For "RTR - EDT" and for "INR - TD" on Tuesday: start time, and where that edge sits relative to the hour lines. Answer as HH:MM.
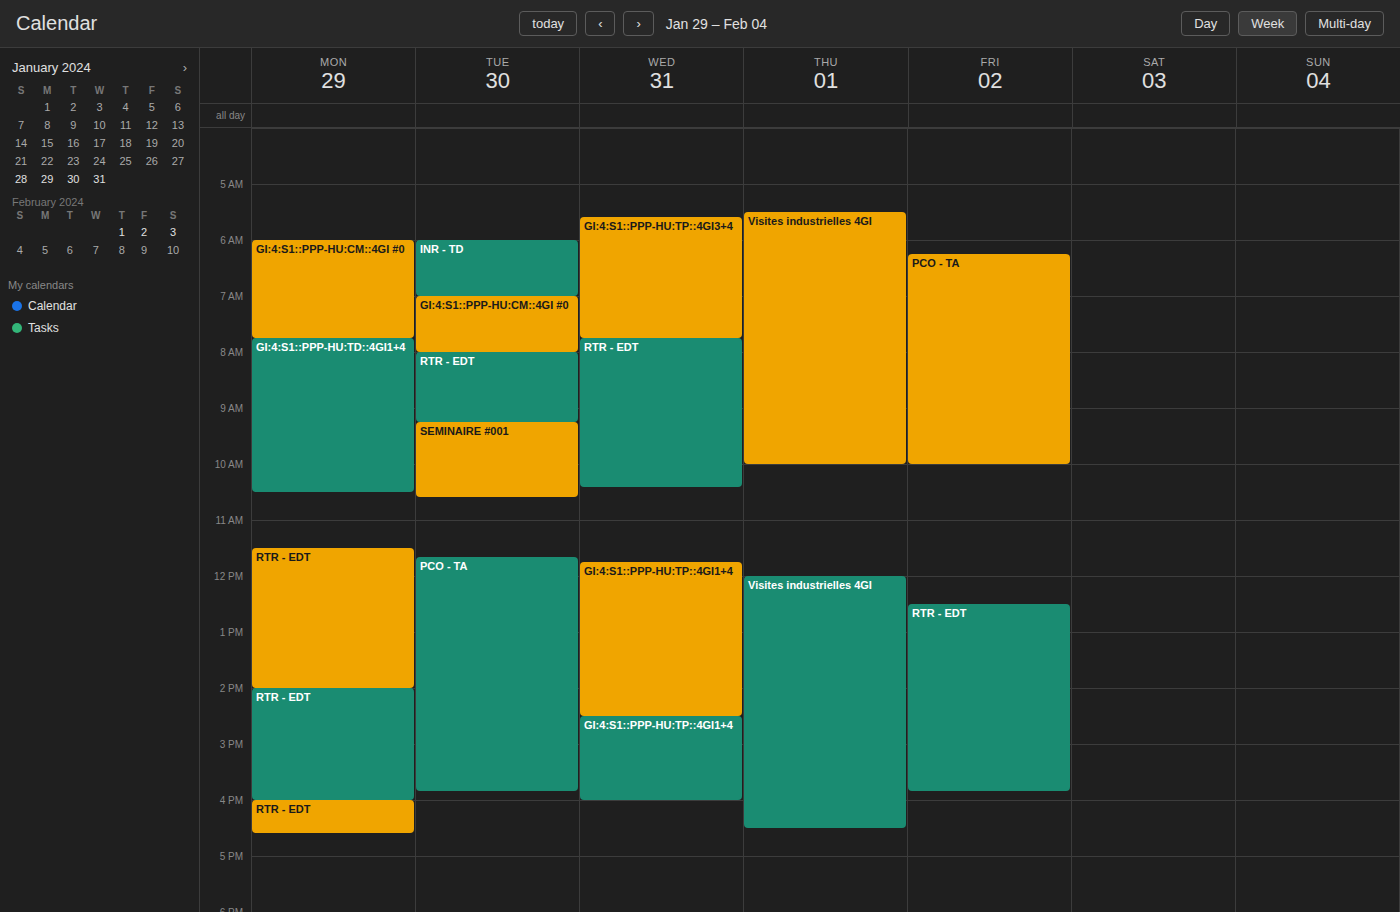
"RTR - EDT": 08:00, exactly on the 08:00 line. "INR - TD": 06:00, exactly on the 06:00 line.